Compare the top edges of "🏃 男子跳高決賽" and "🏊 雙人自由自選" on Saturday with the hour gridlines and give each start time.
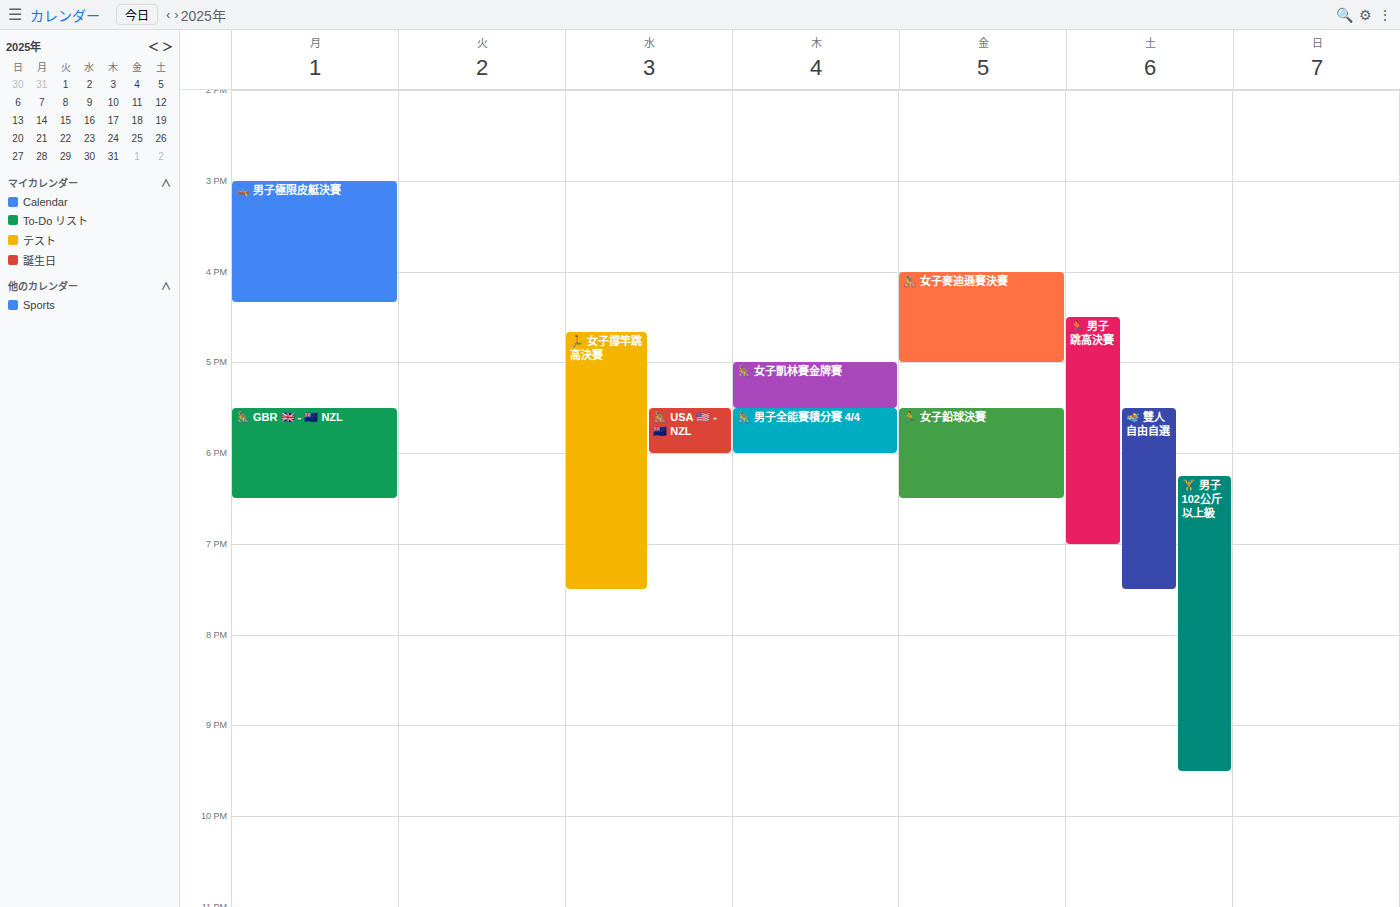
"🏃 男子跳高決賽": 4:30 PM, halfway between the 4 PM and 5 PM lines. "🏊 雙人自由自選": 5:30 PM, halfway between the 5 PM and 6 PM lines.